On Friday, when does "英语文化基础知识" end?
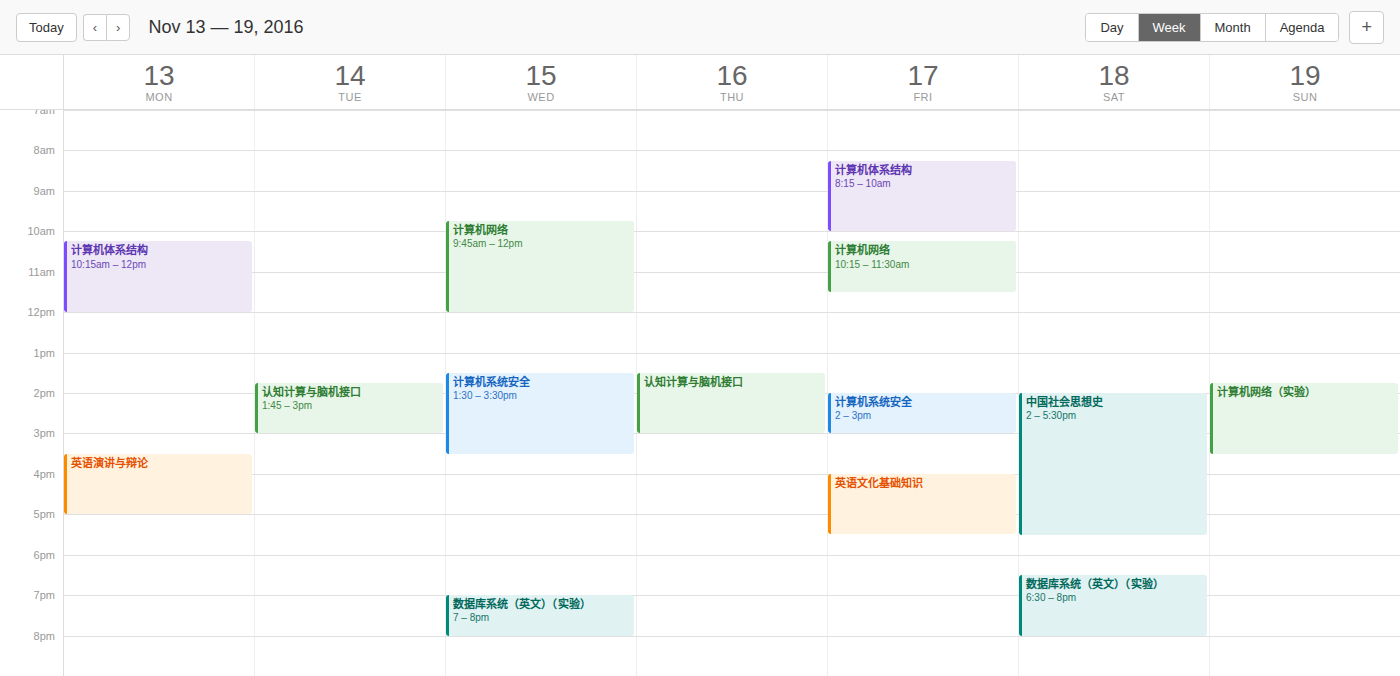
5:30 PM